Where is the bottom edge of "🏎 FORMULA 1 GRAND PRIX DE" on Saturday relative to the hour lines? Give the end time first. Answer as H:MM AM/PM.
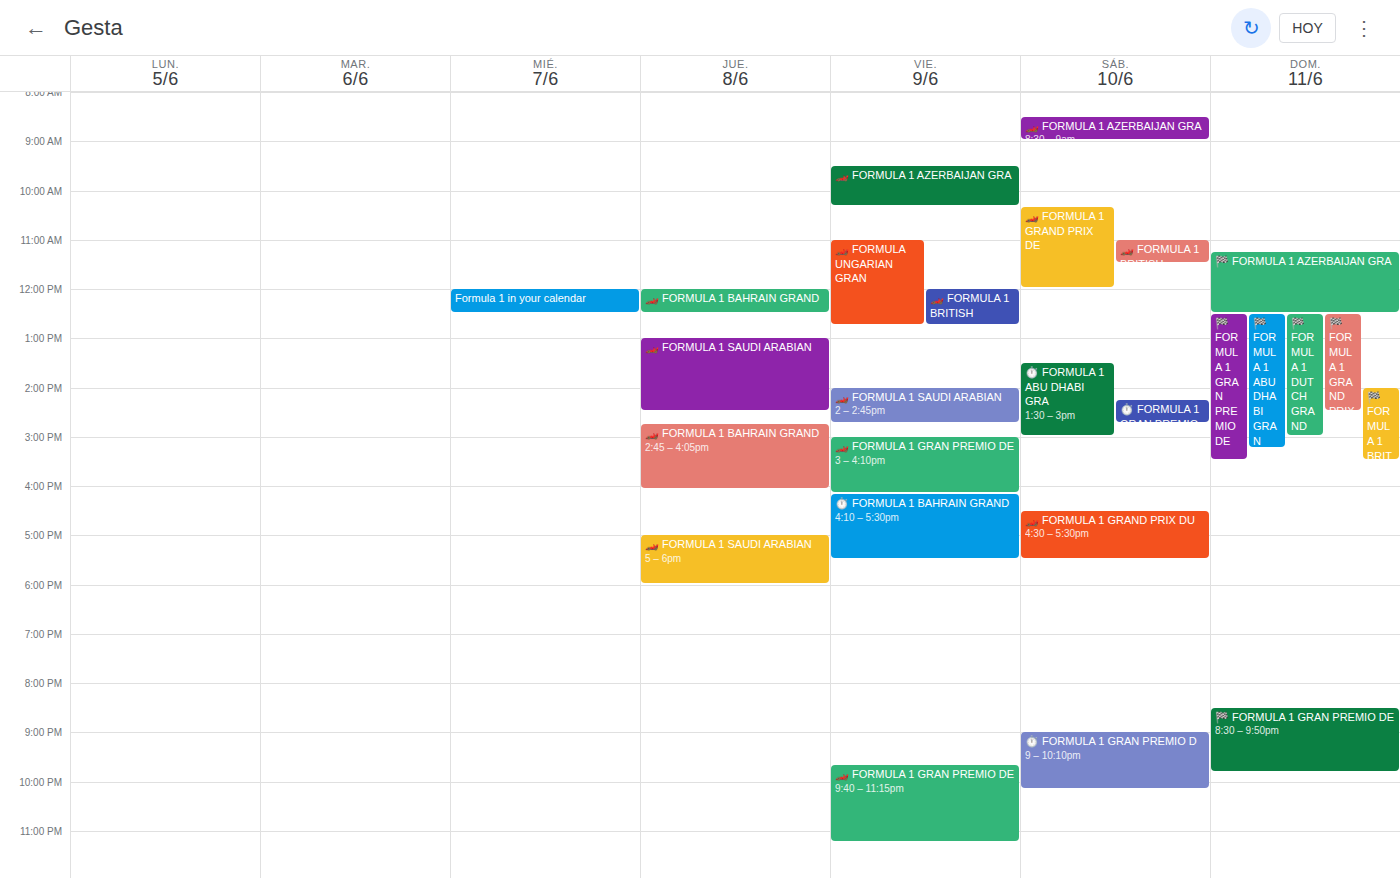
12:00 PM -- exactly on the 12 PM line.